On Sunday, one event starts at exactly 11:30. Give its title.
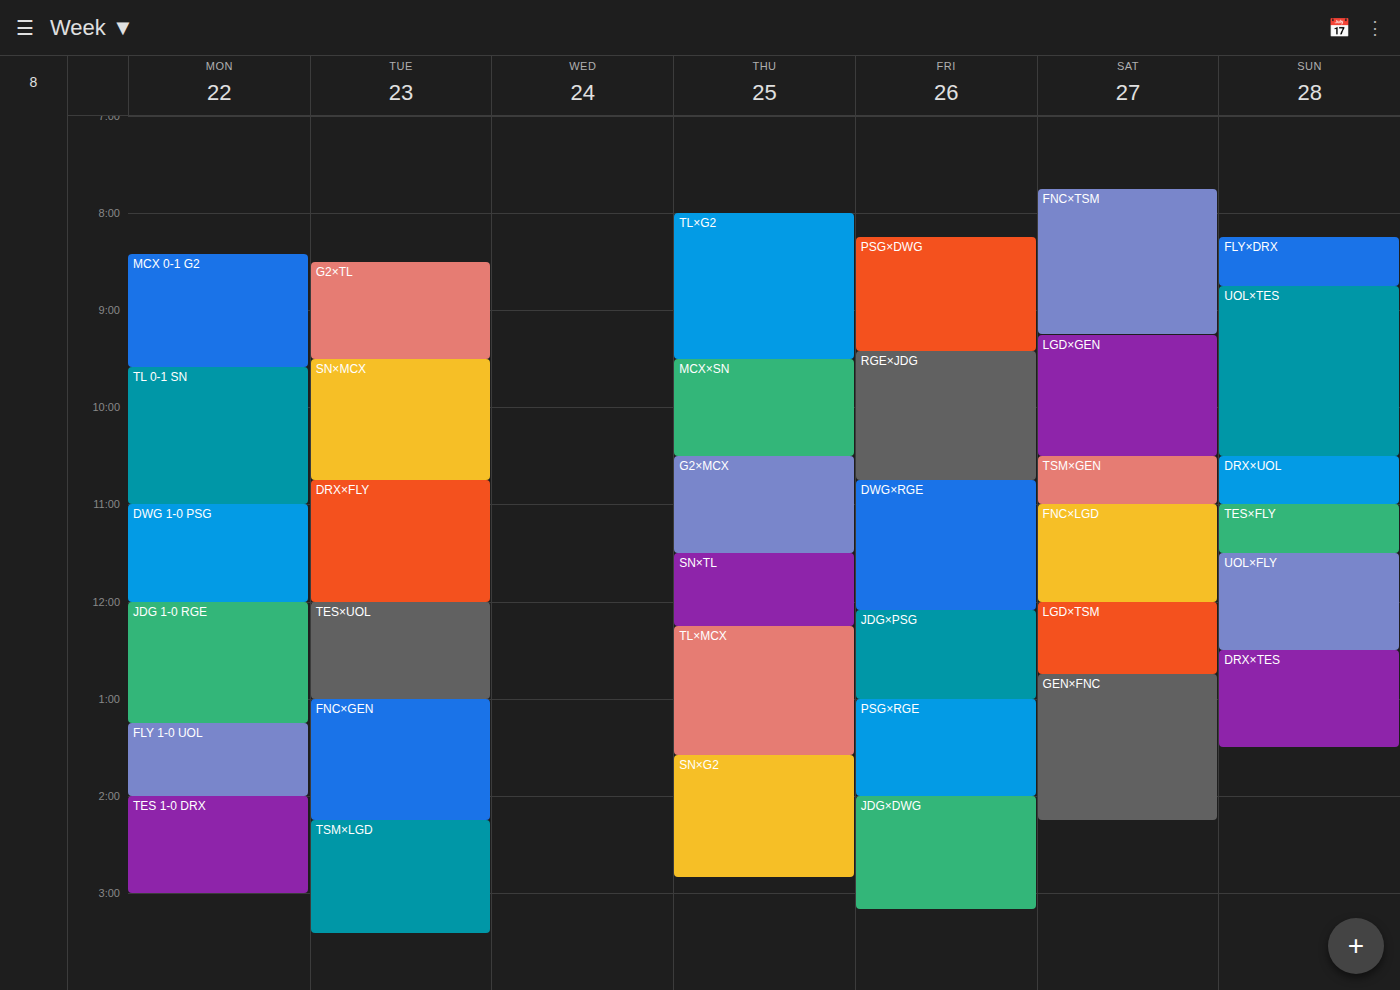
"UOL×FLY"